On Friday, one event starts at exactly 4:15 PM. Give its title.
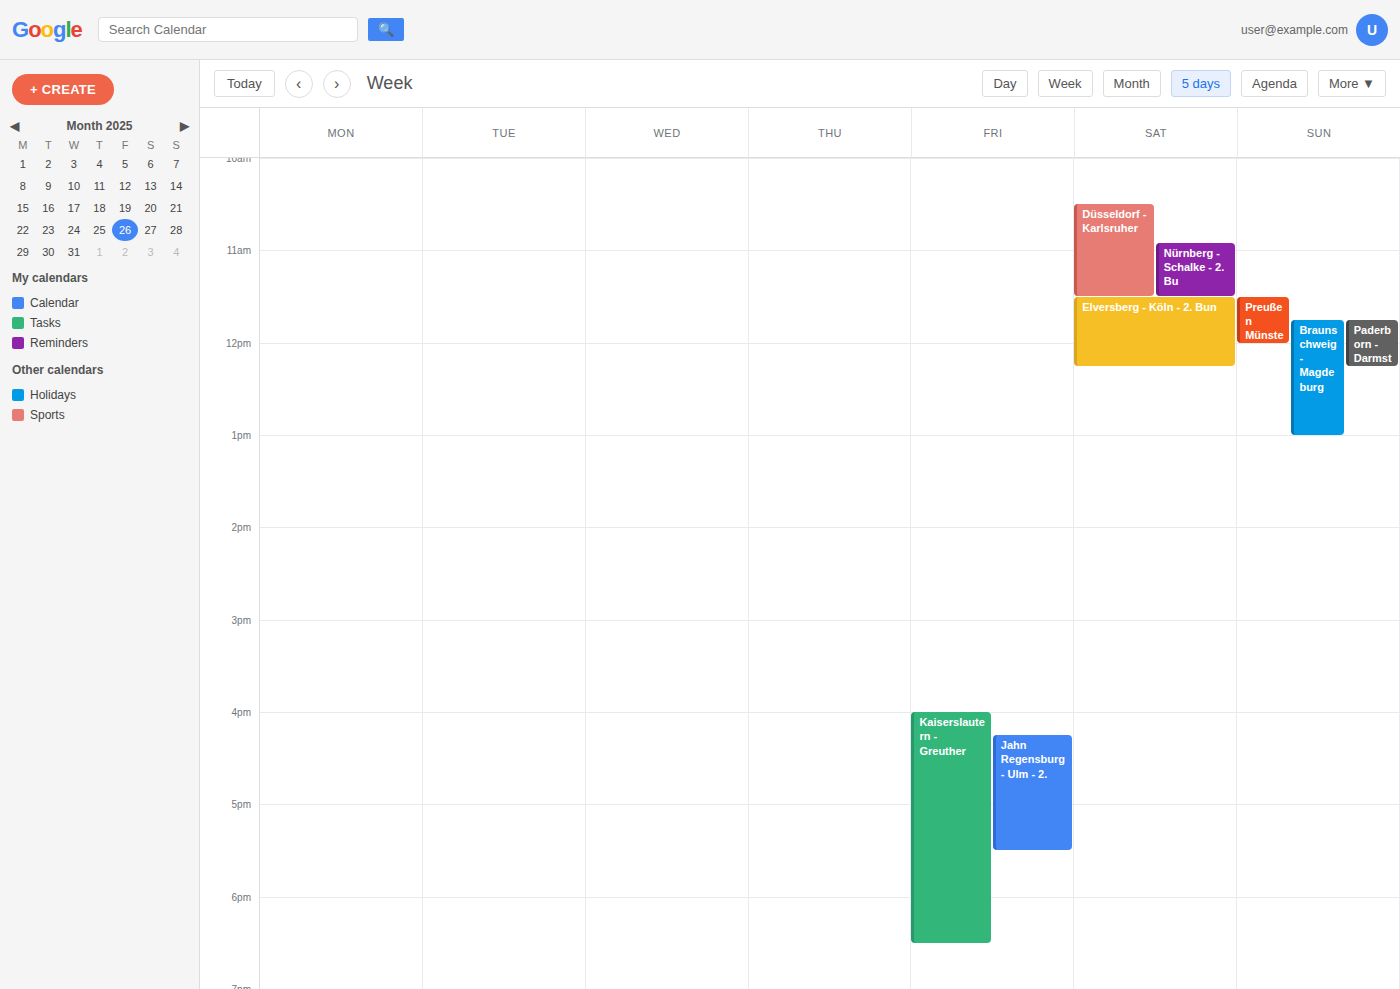
"Jahn Regensburg - Ulm - 2."